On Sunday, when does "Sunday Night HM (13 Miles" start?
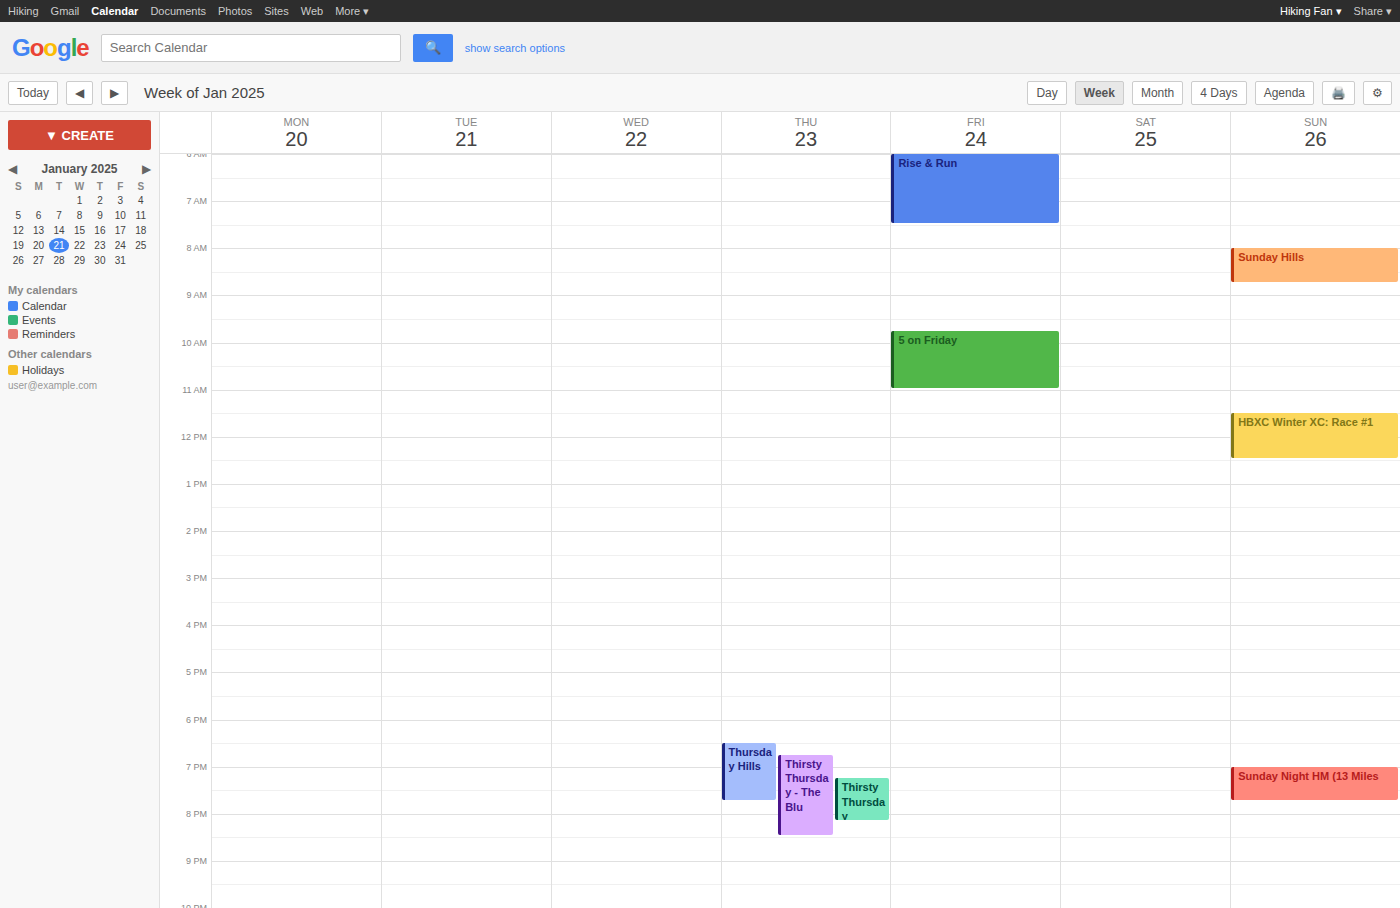
7:00 PM